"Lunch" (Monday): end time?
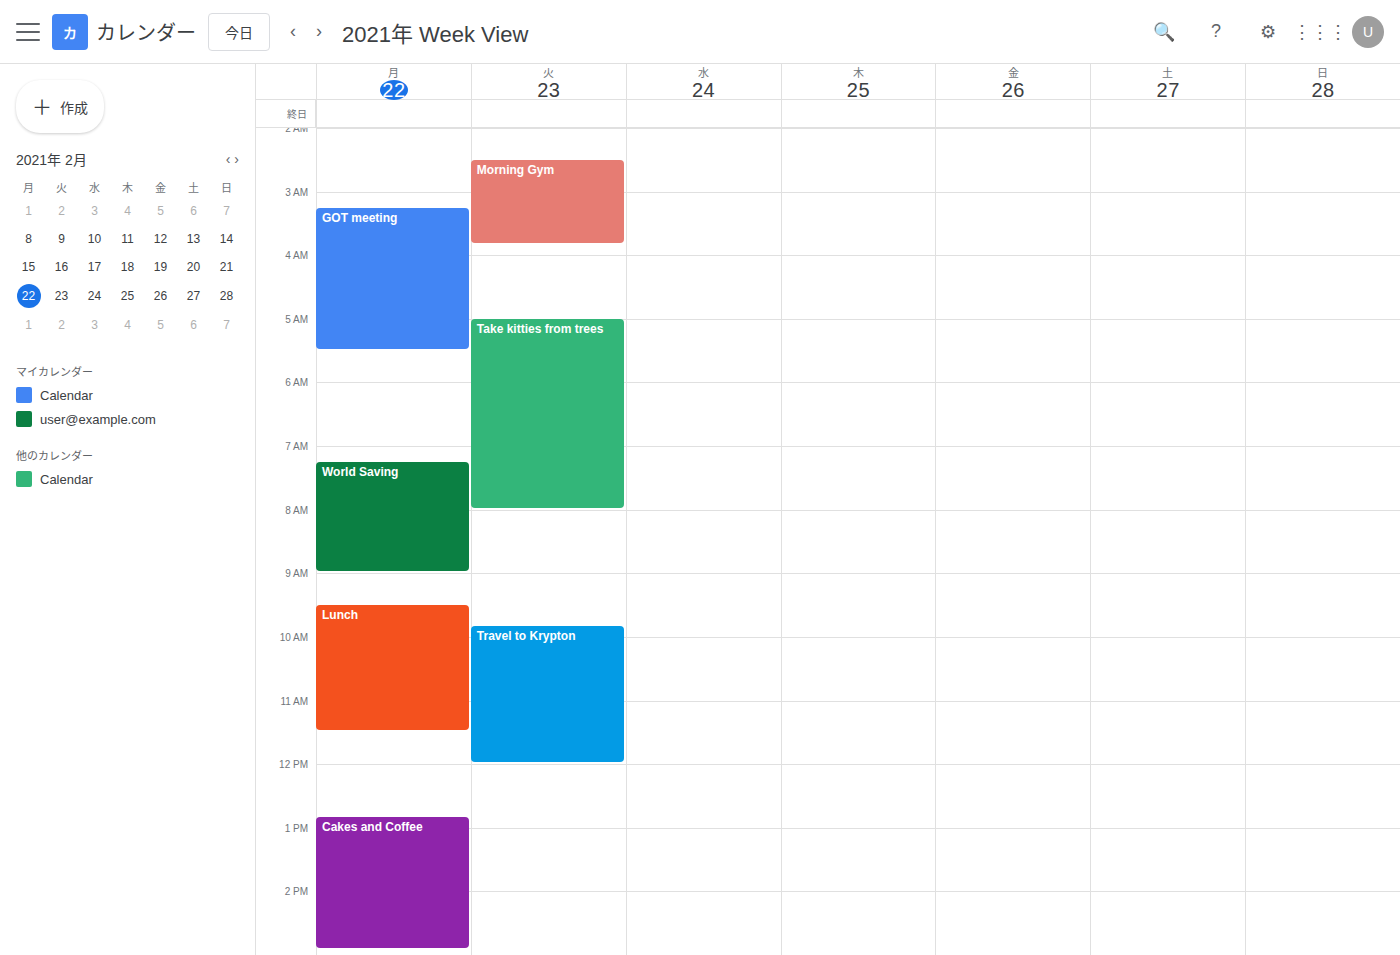
11:30 AM